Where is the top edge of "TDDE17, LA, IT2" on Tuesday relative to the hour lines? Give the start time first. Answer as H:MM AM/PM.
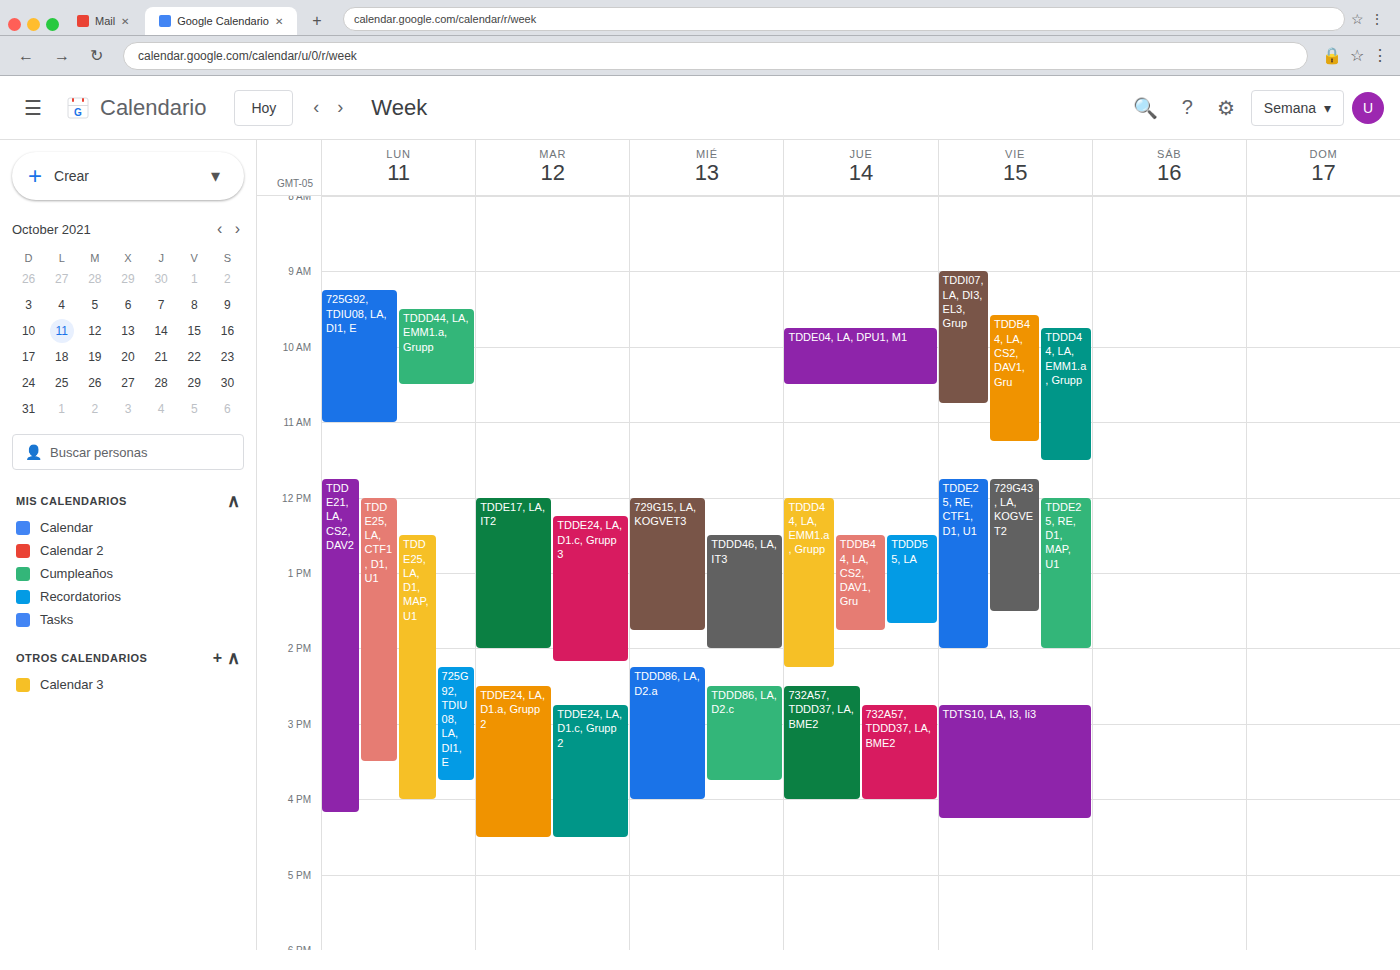
12:00 PM -- exactly on the 12 PM line.